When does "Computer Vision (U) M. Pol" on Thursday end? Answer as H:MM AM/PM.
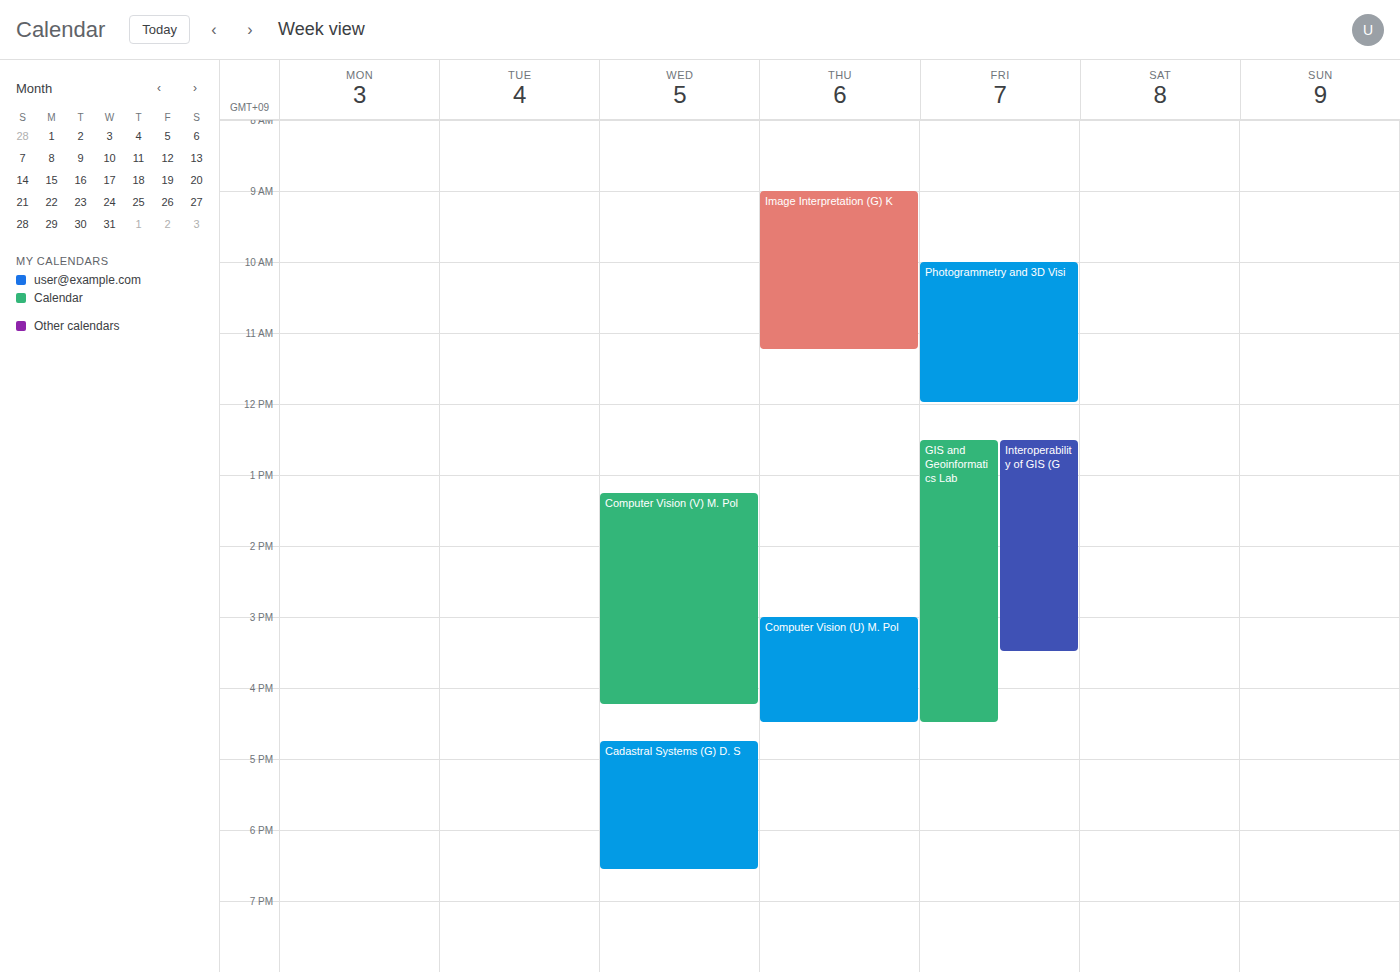
4:30 PM